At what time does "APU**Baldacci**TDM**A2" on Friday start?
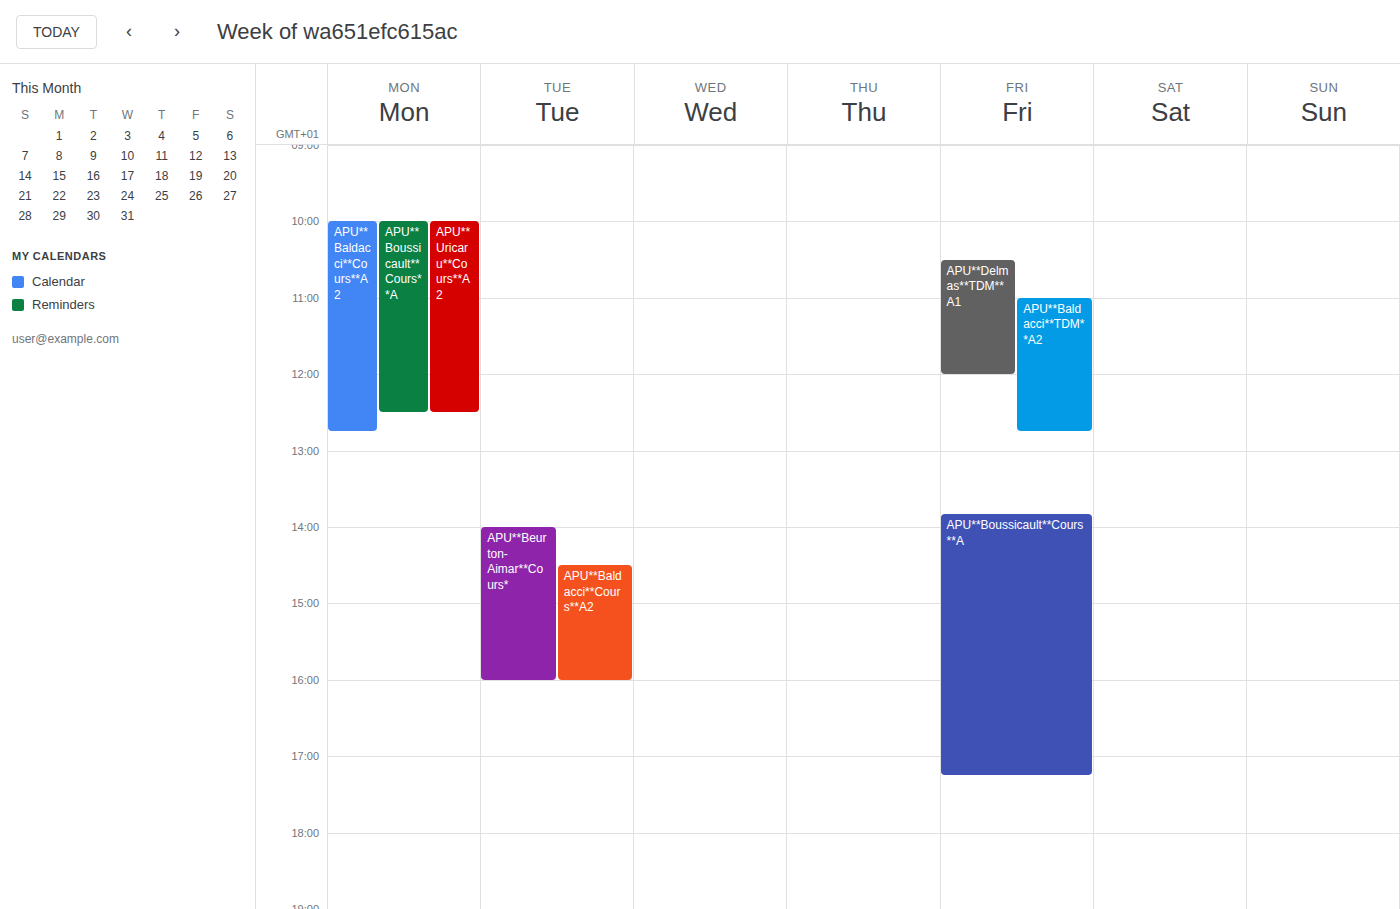
11:00 AM